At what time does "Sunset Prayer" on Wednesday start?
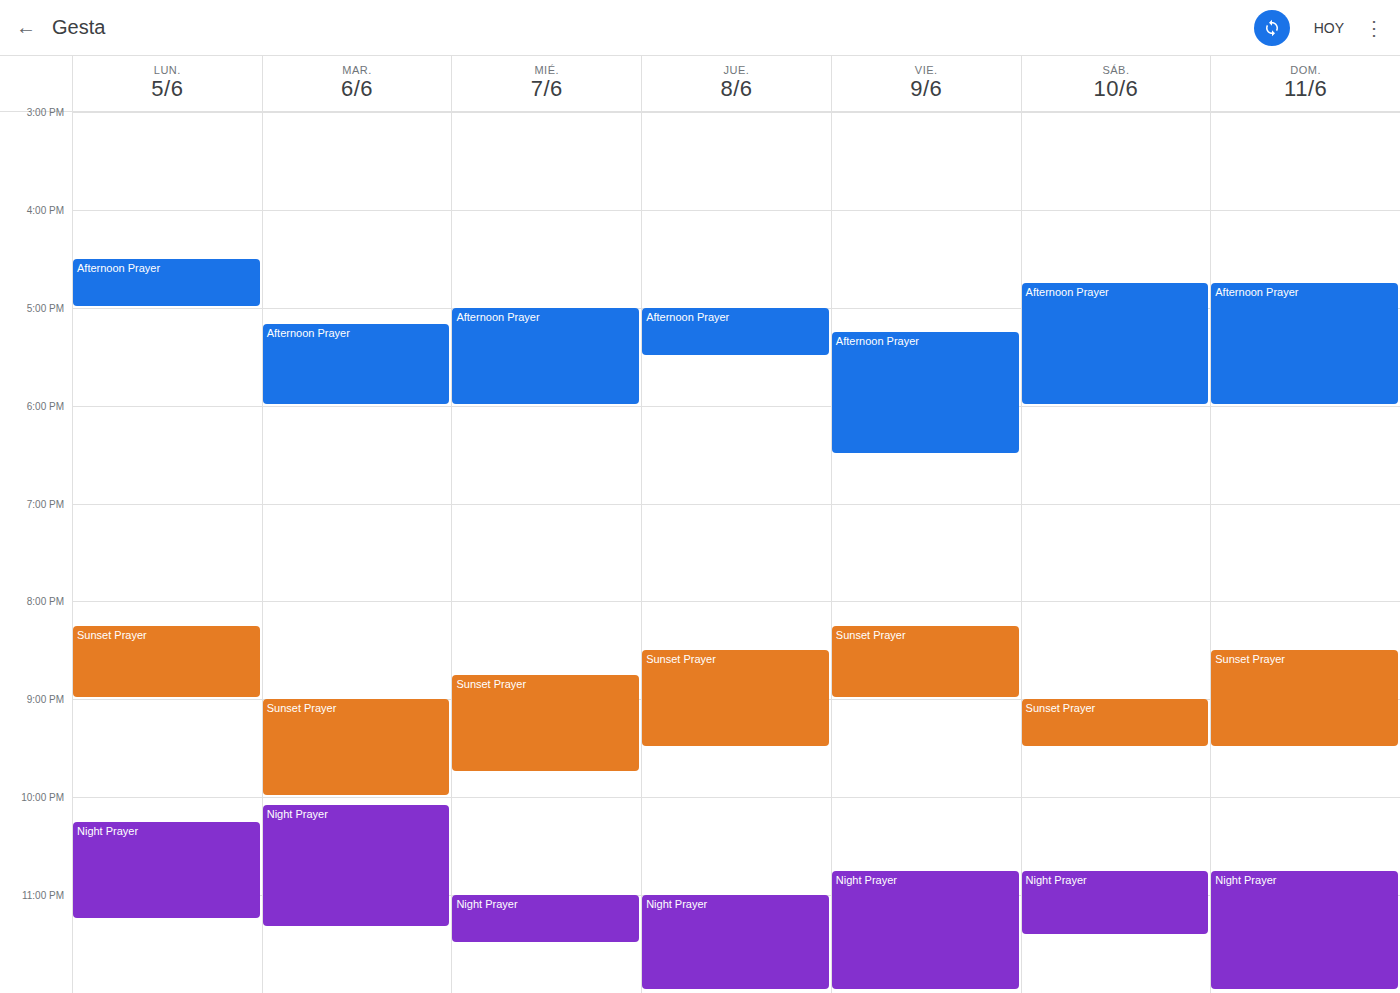
8:45 PM